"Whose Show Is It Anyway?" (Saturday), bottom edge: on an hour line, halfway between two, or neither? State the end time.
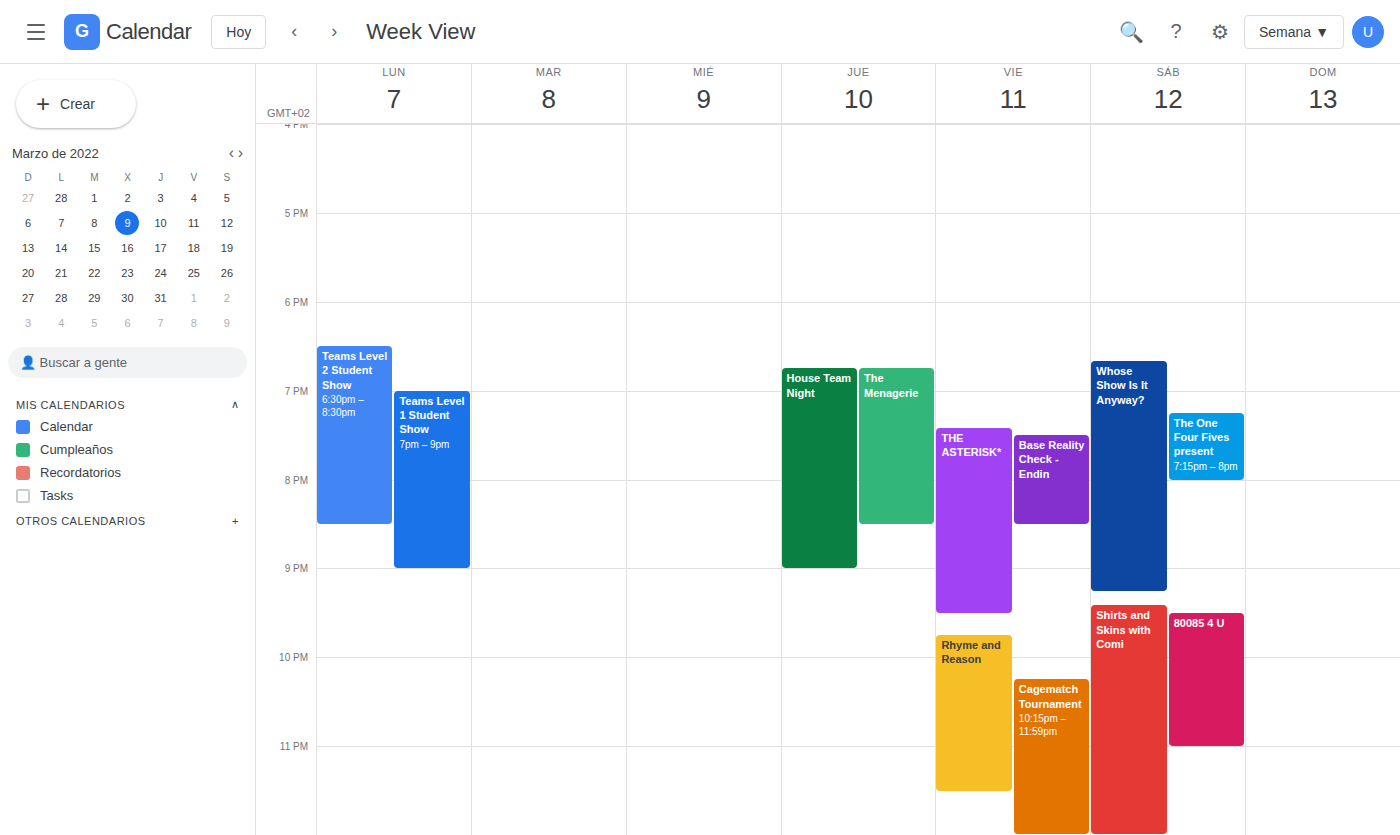
9:15 PM -- neither: a quarter of the way from the 9 PM line to the 10 PM line.